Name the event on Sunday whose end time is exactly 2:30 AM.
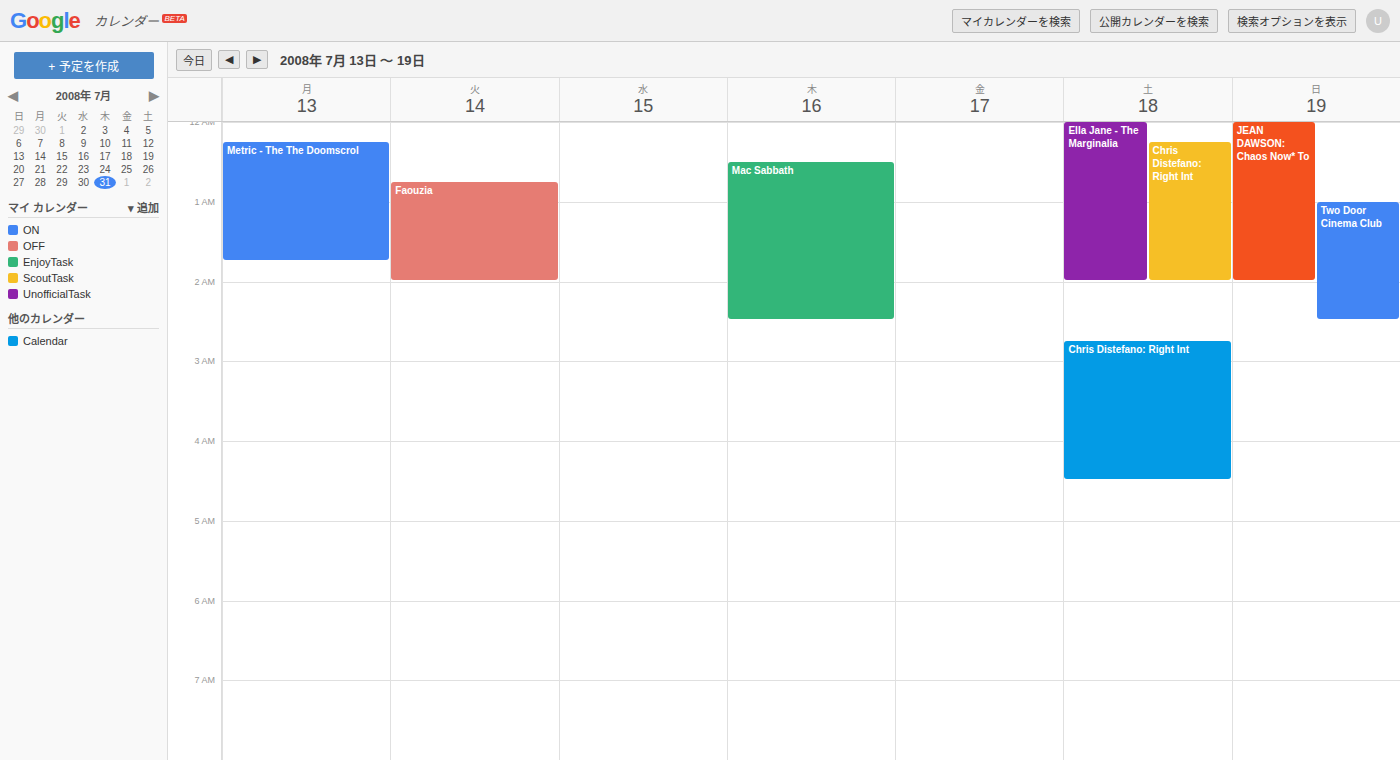
"Two Door Cinema Club"